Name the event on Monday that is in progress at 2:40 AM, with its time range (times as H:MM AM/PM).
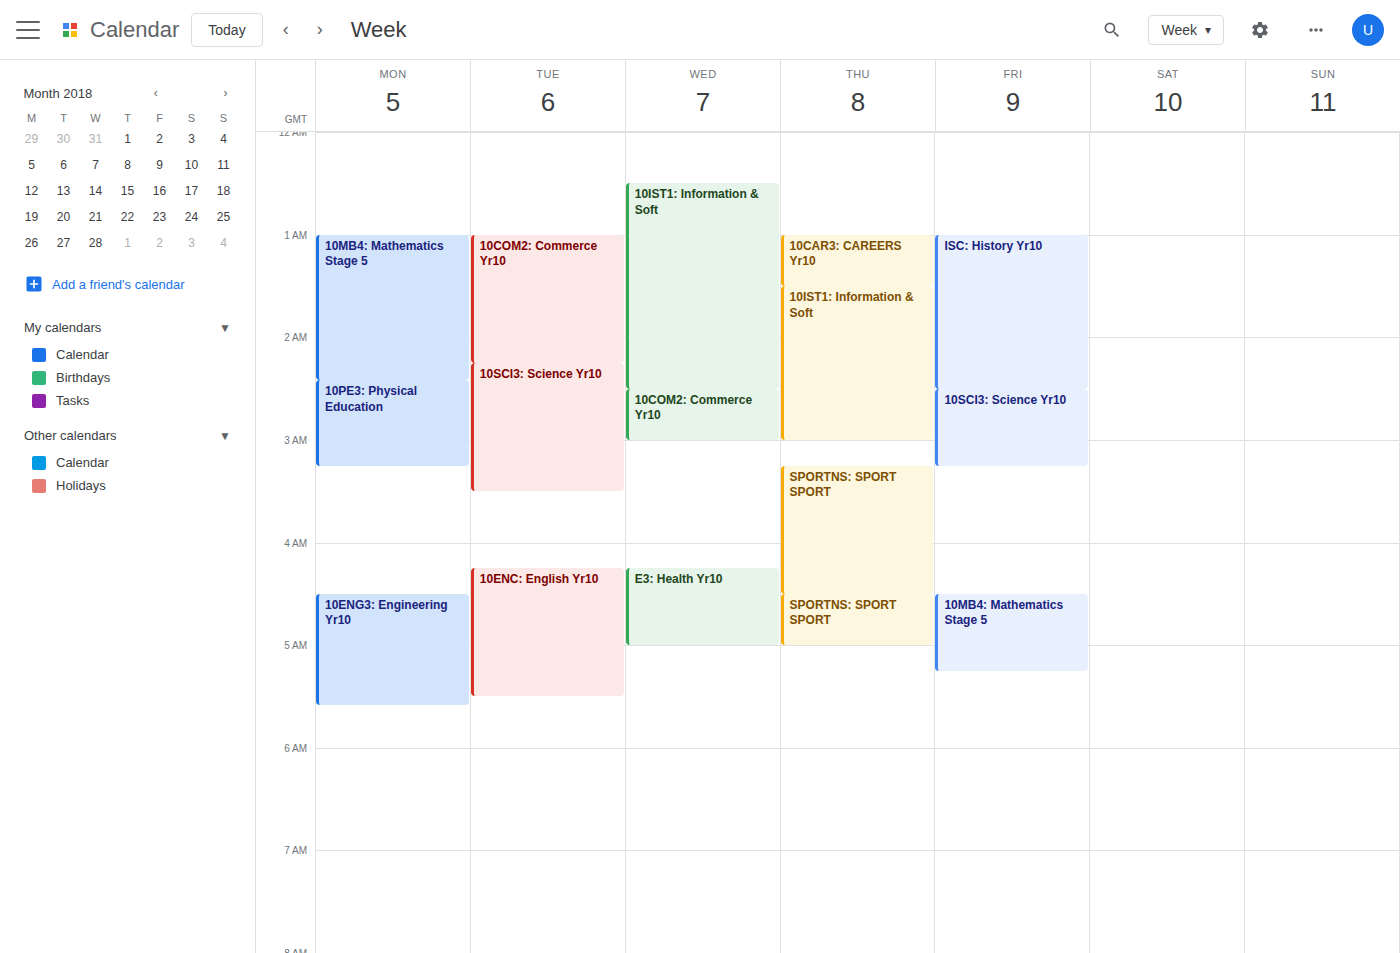
"10PE3: Physical Education", 2:25 AM to 3:15 AM